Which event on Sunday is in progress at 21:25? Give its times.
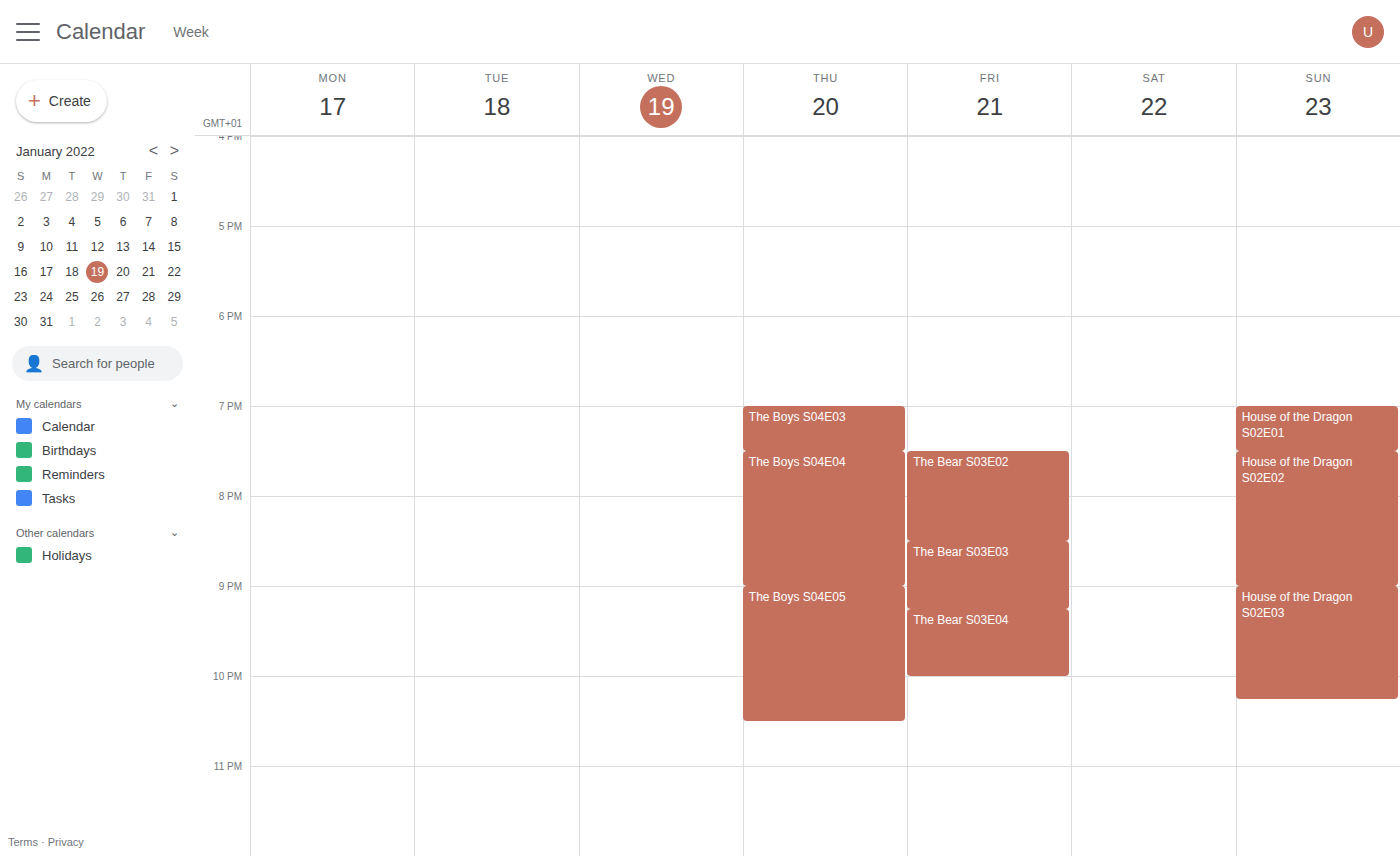
"House of the Dragon S02E03", 21:00 to 22:15